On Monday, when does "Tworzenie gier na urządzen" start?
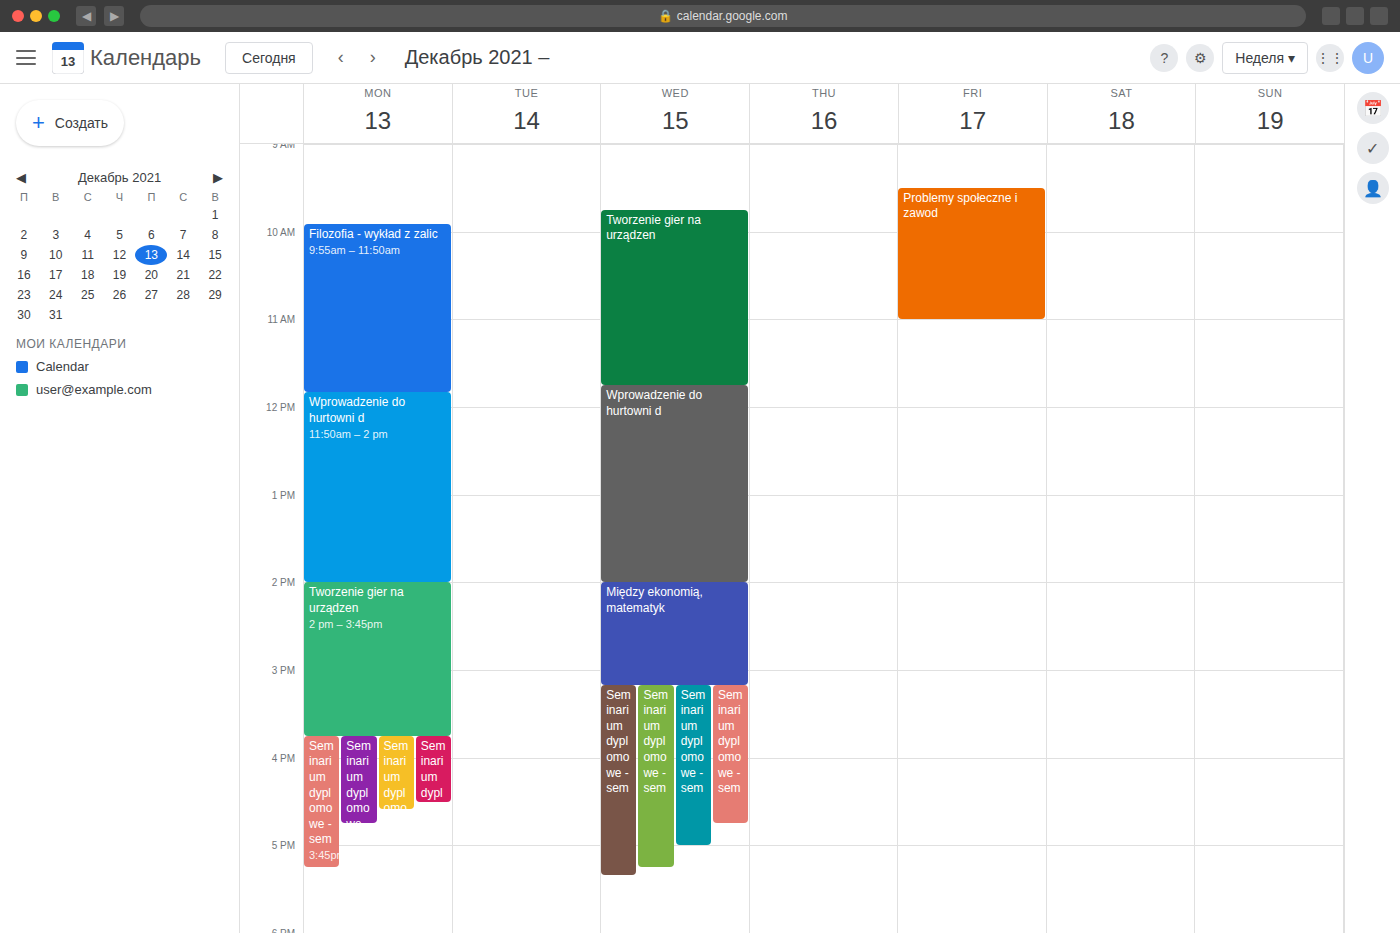
2:00 PM